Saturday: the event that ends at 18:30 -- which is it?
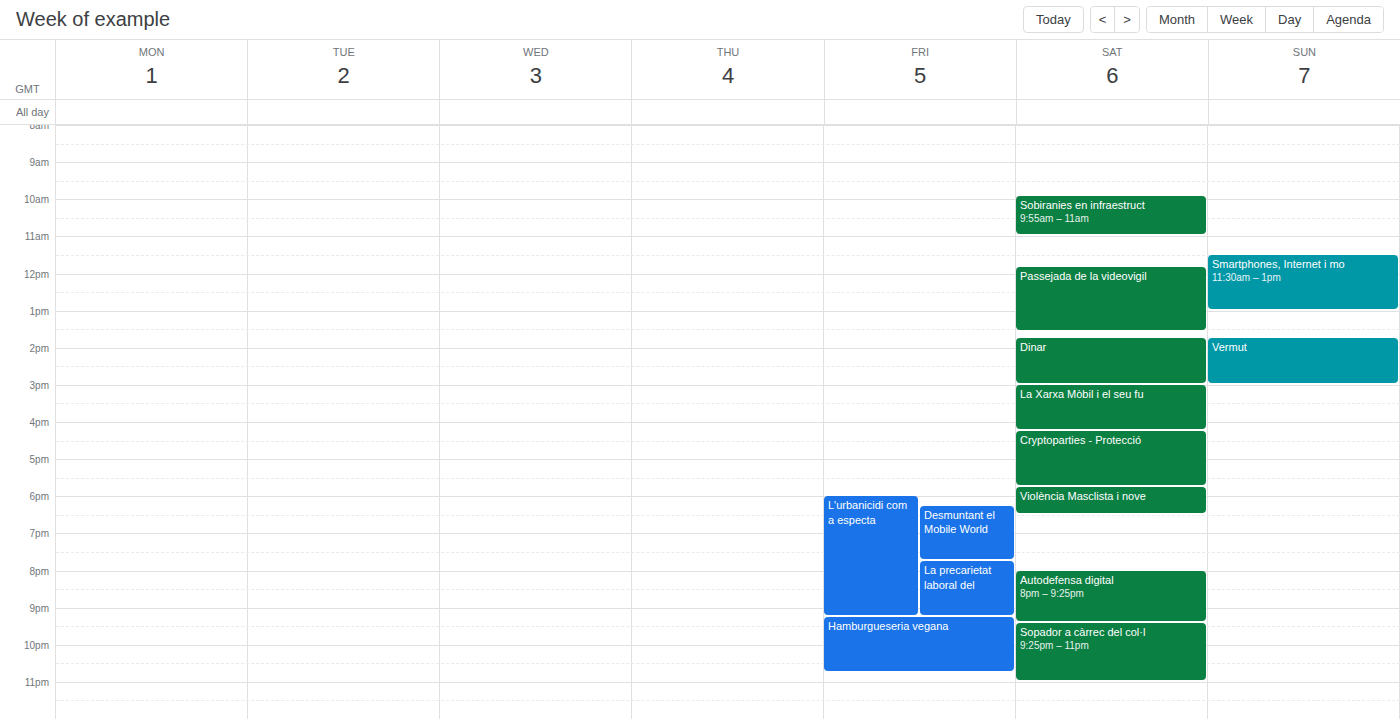
"Violència Masclista i nove"